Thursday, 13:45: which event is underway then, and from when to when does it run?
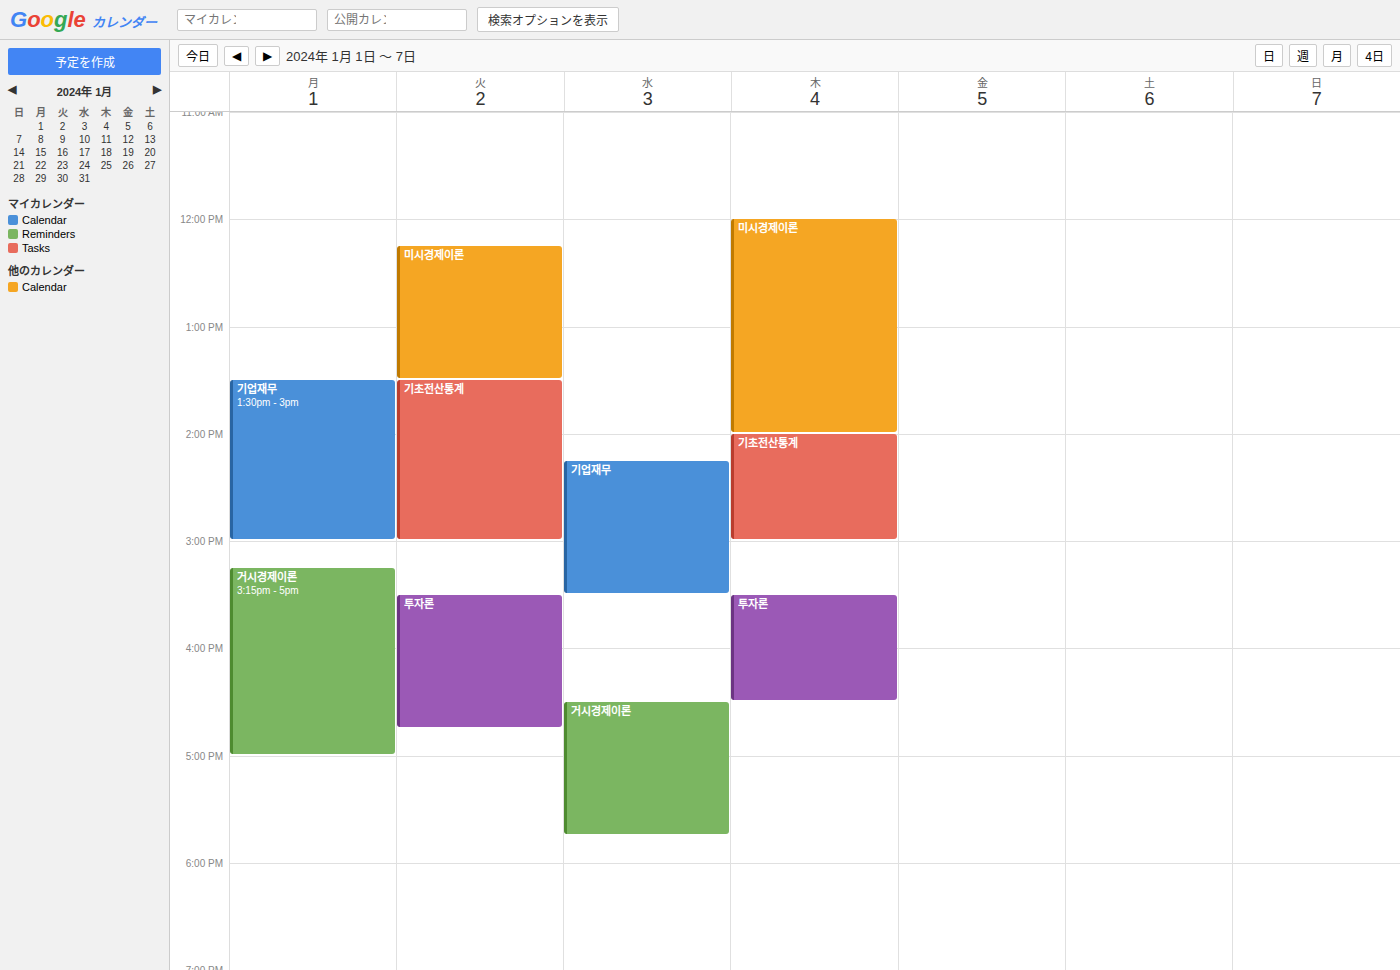
"미시경제이론", 12:00 to 14:00